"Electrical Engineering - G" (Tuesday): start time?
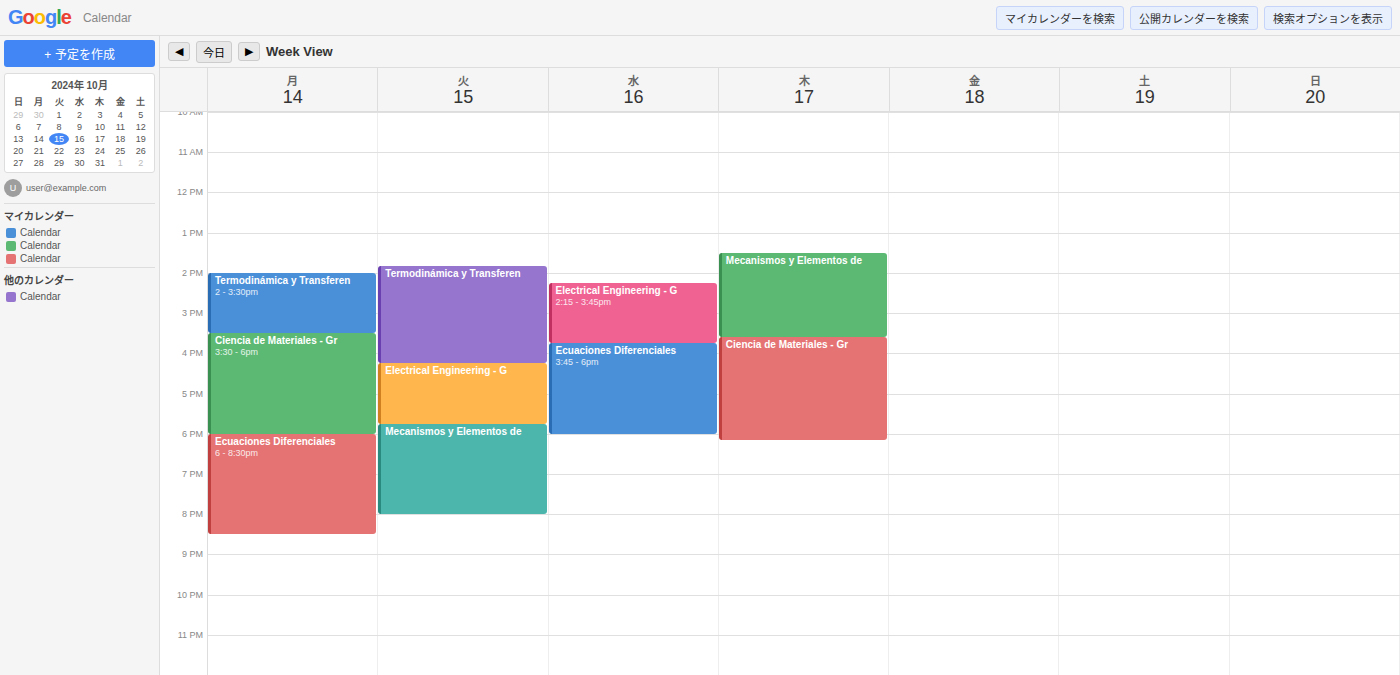
16:15